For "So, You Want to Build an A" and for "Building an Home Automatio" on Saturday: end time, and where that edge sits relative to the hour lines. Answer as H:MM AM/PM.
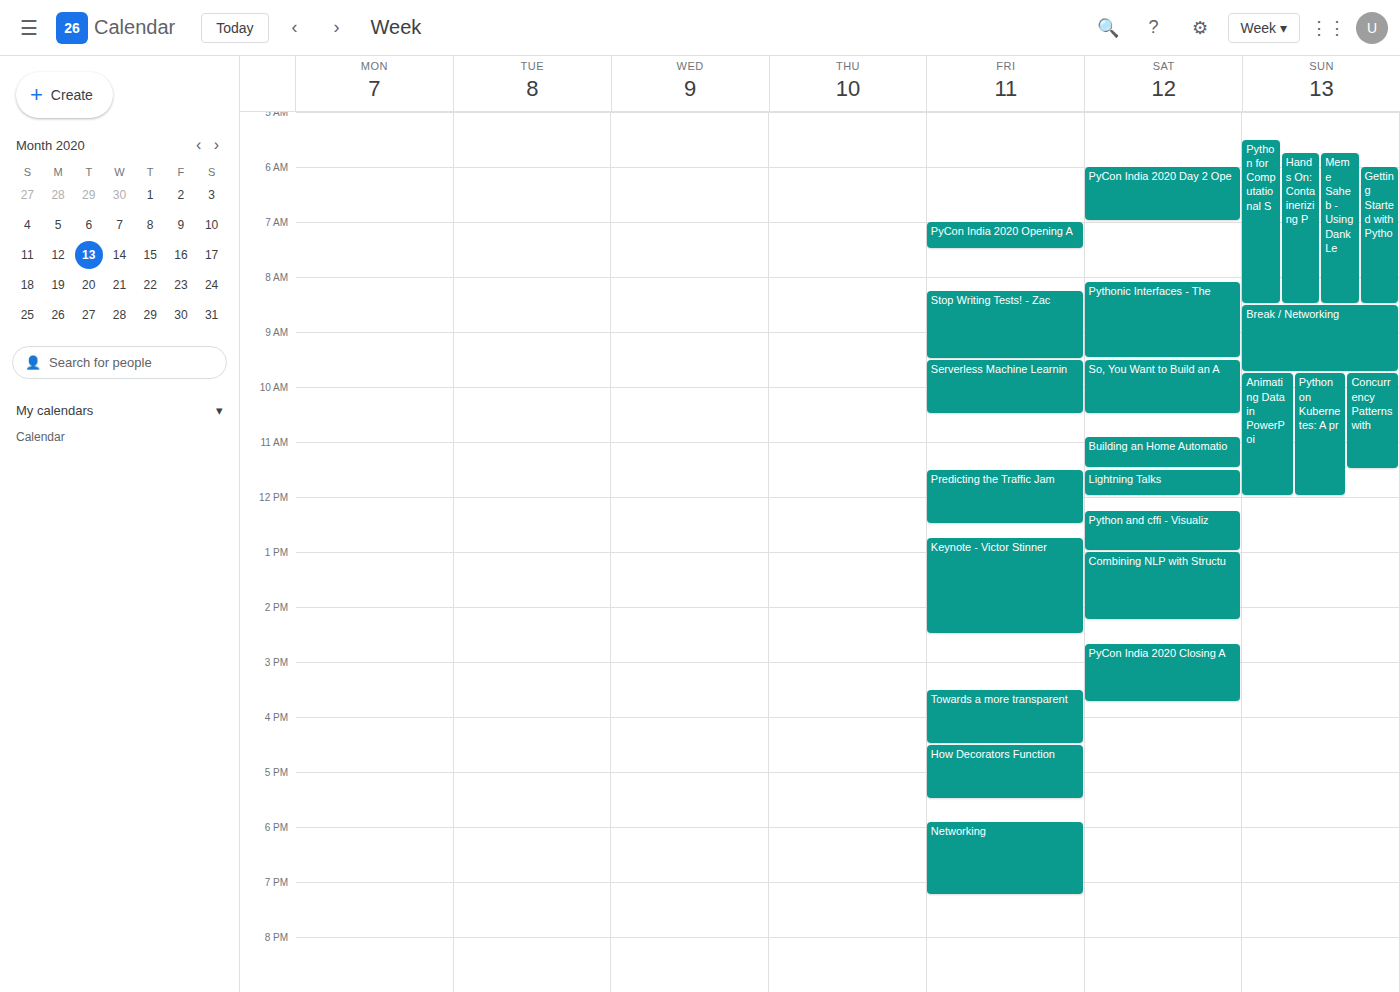
"So, You Want to Build an A": 10:30 AM, halfway between the 10 AM and 11 AM lines. "Building an Home Automatio": 11:30 AM, halfway between the 11 AM and 12 PM lines.